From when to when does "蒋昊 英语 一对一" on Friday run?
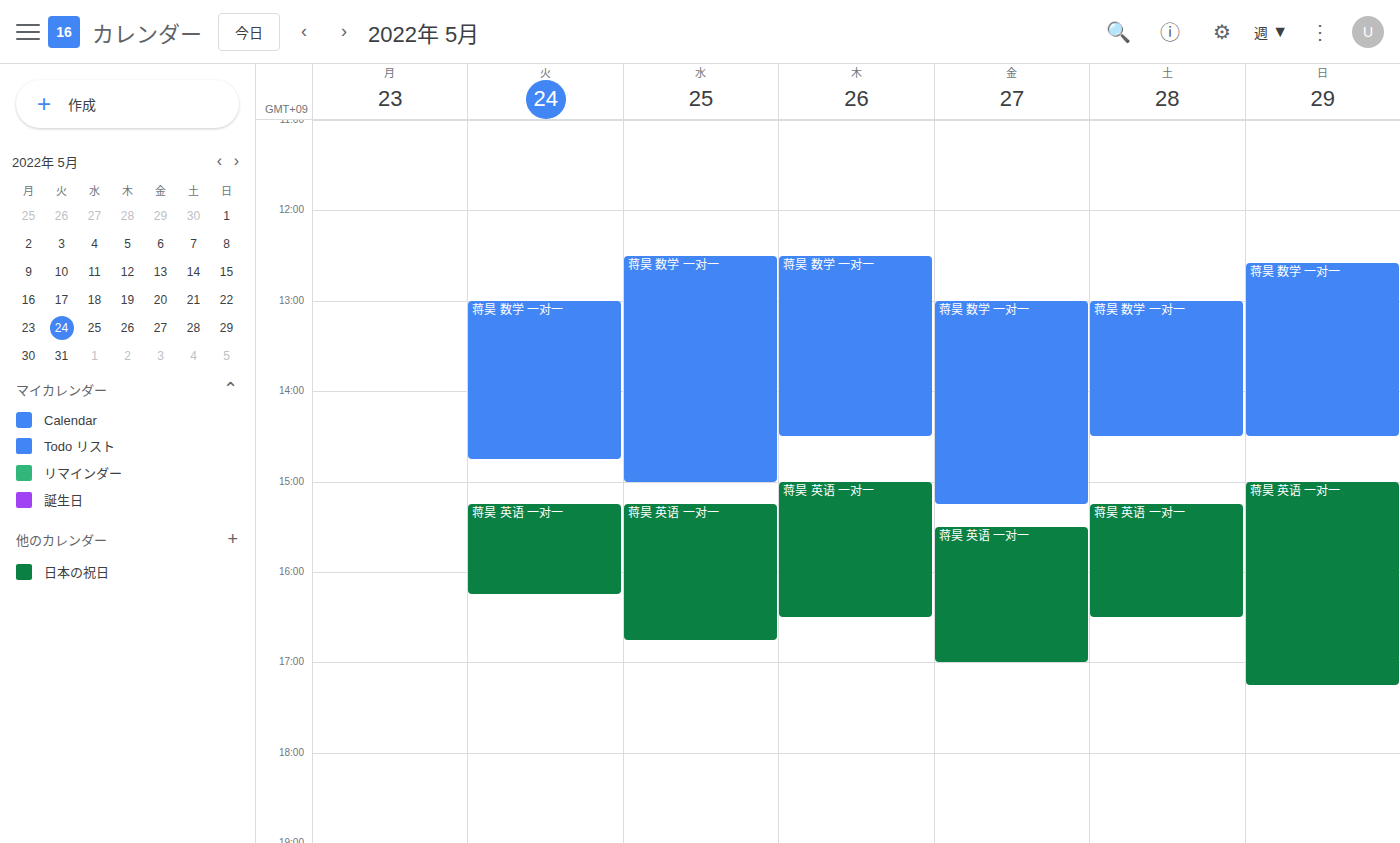
3:30 PM to 5:00 PM